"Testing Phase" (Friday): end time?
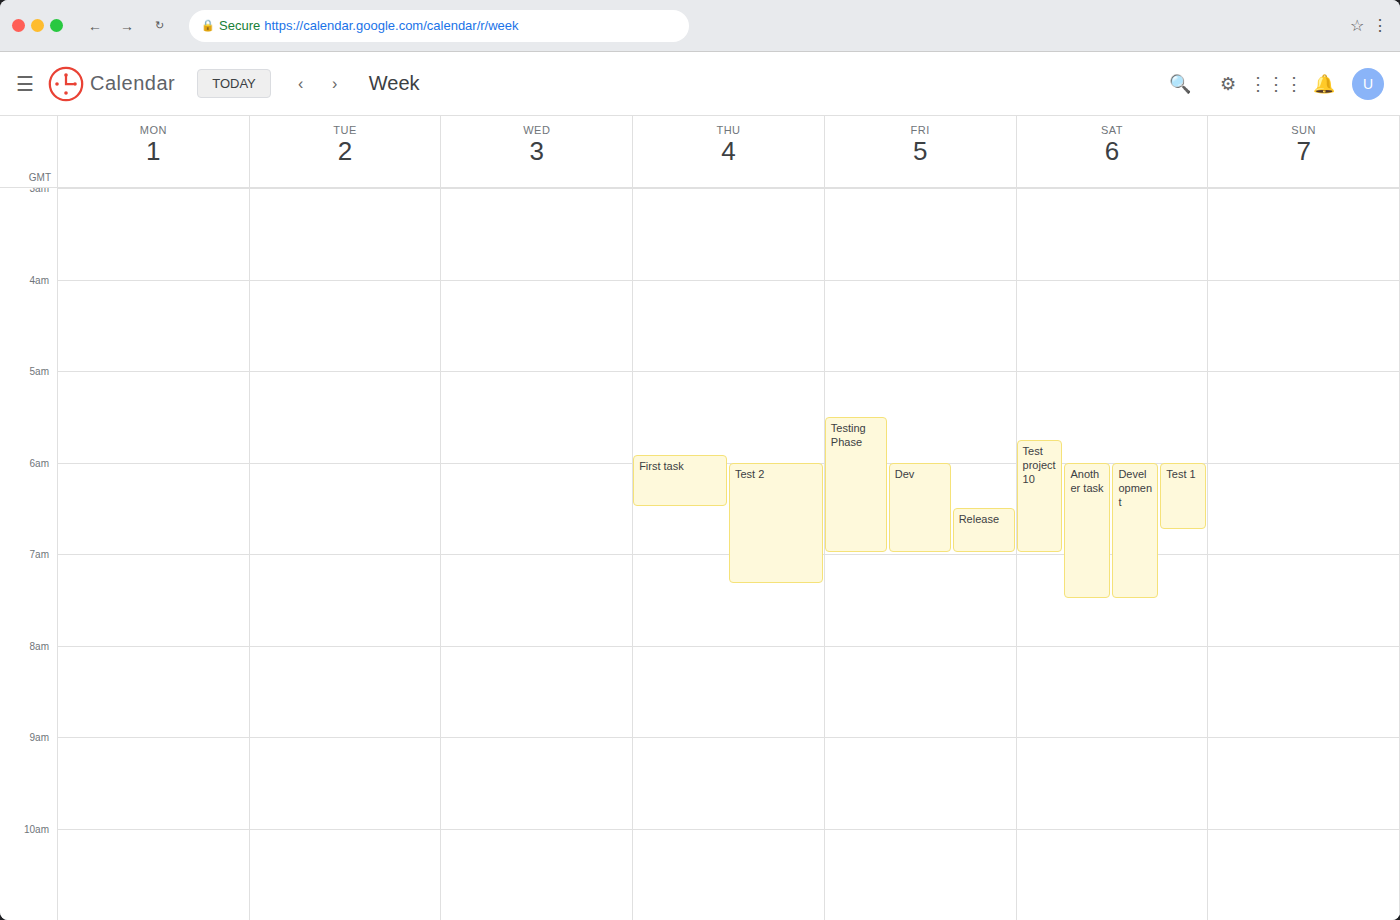
7:00 AM